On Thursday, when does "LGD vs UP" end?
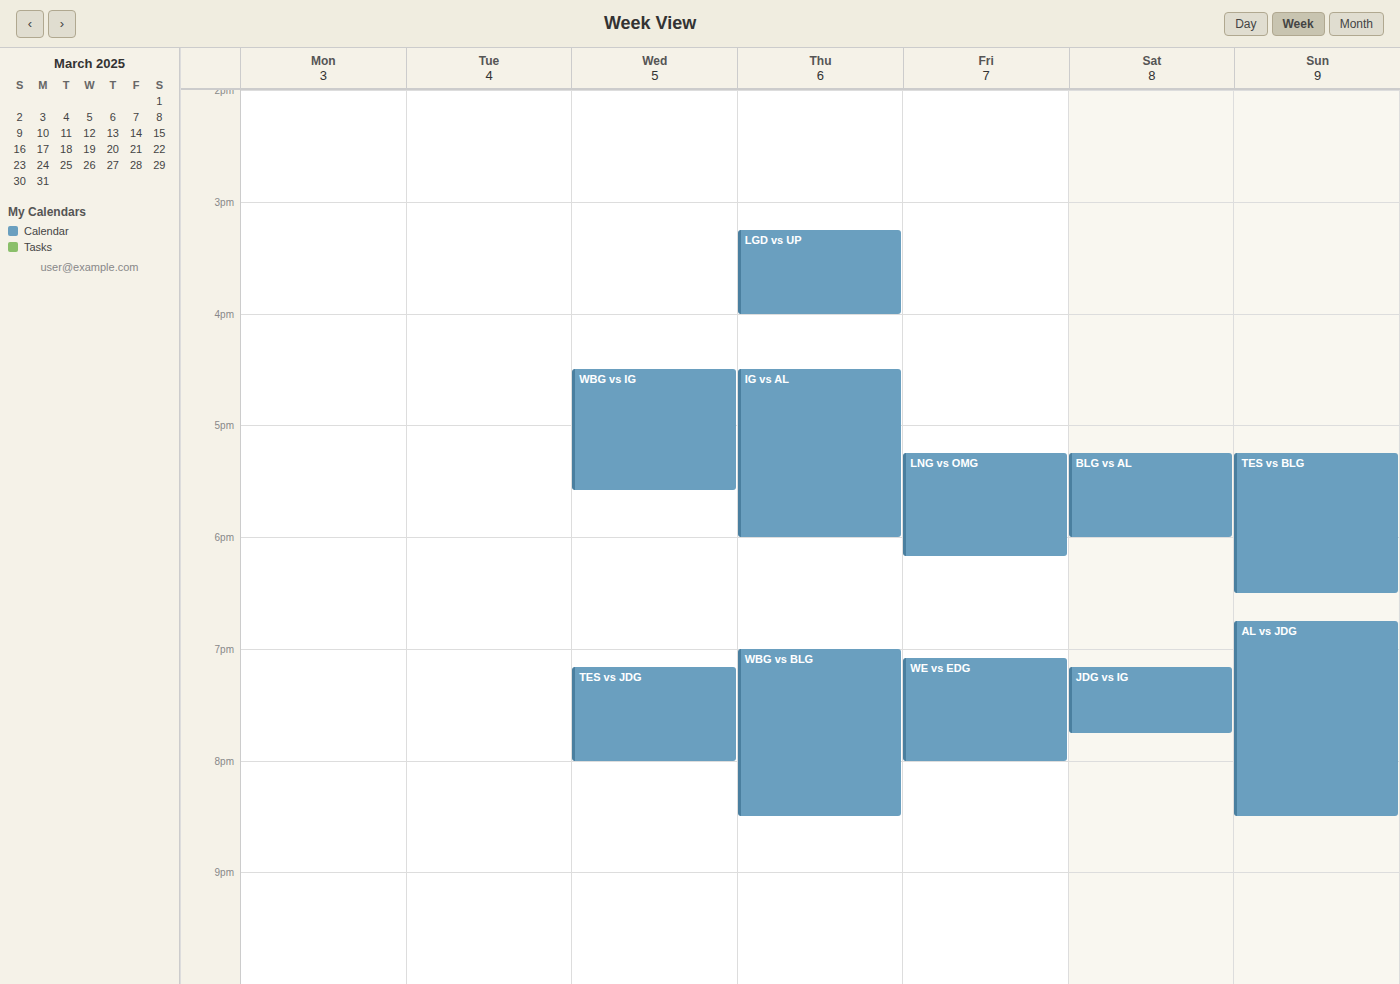
4:00 PM